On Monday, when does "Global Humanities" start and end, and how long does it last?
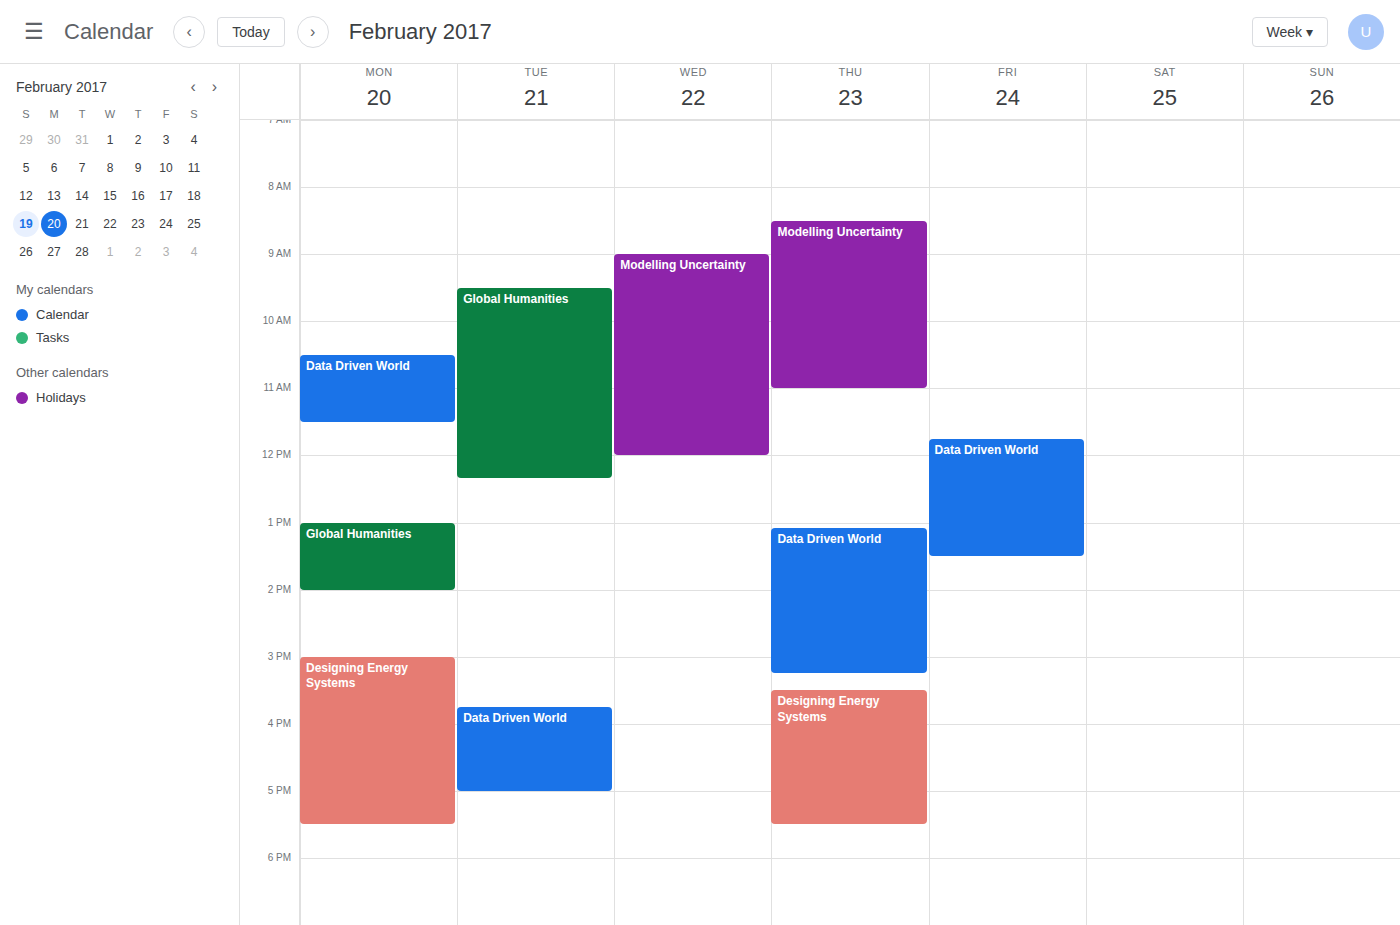
1:00 PM to 2:00 PM, 1 hour